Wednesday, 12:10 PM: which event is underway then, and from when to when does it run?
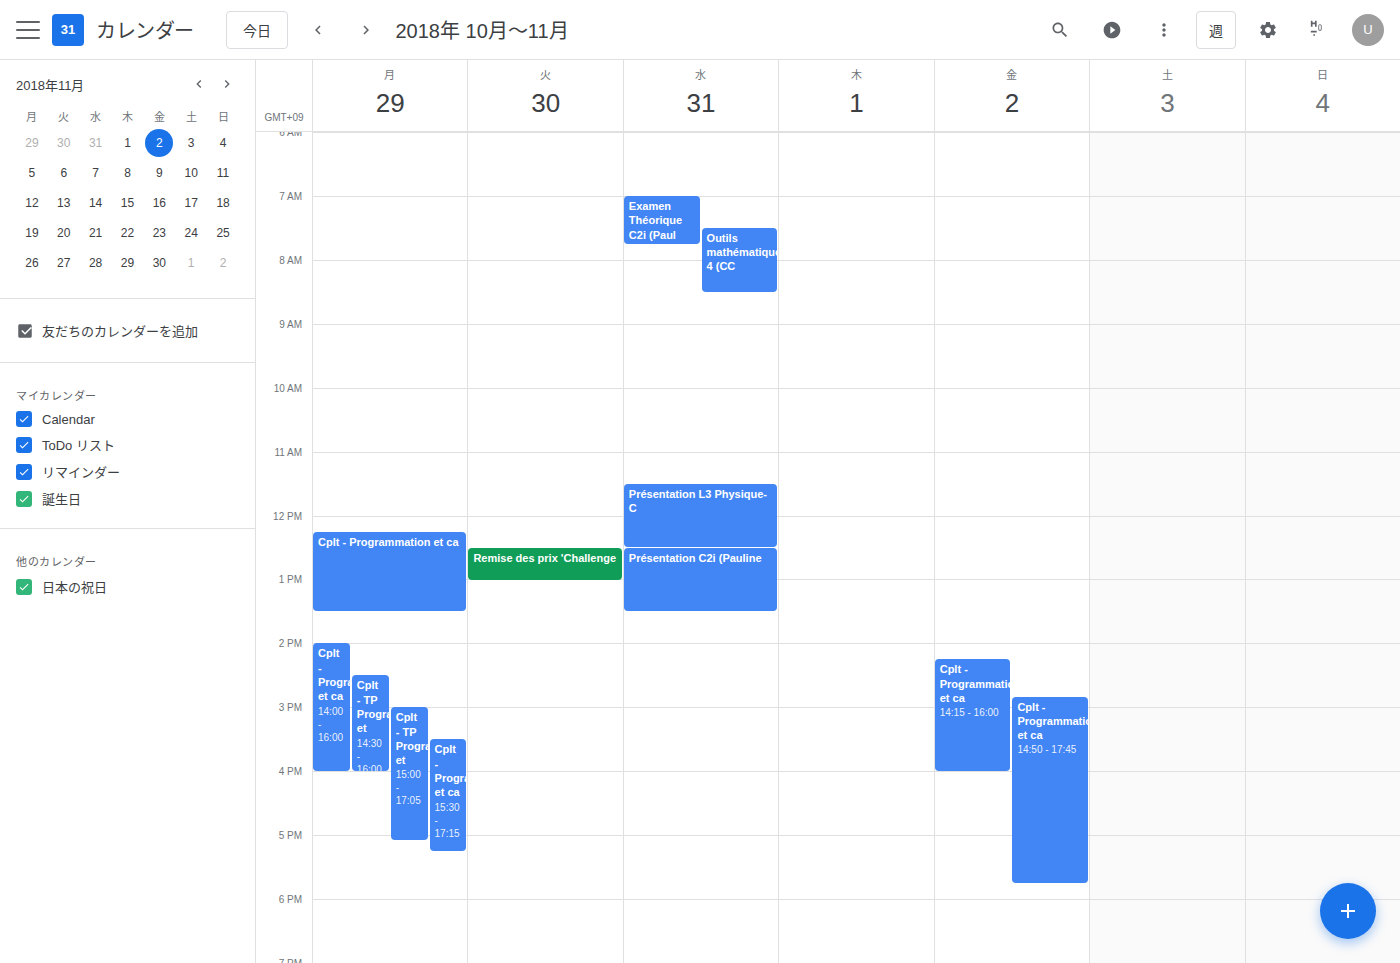
"Présentation L3 Physique-C", 11:30 AM to 12:30 PM